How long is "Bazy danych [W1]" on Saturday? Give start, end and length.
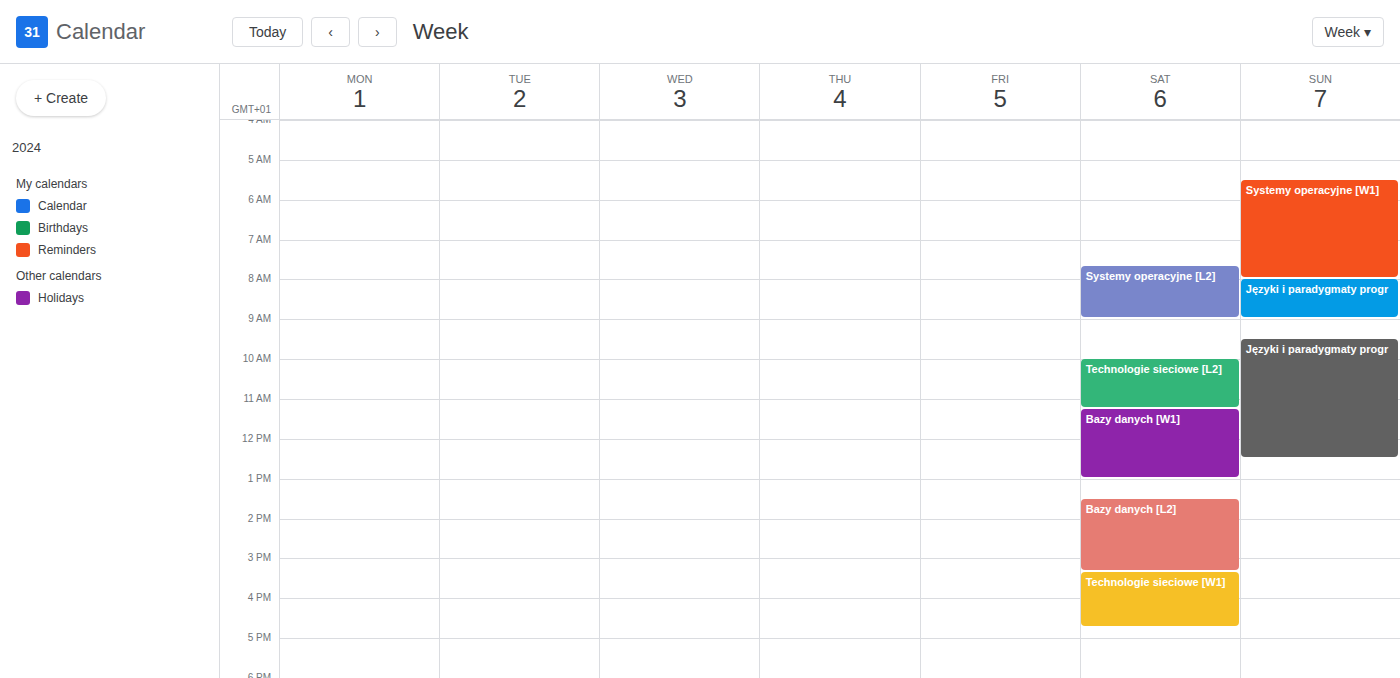
11:15 AM to 1:00 PM, 1 hour 45 minutes